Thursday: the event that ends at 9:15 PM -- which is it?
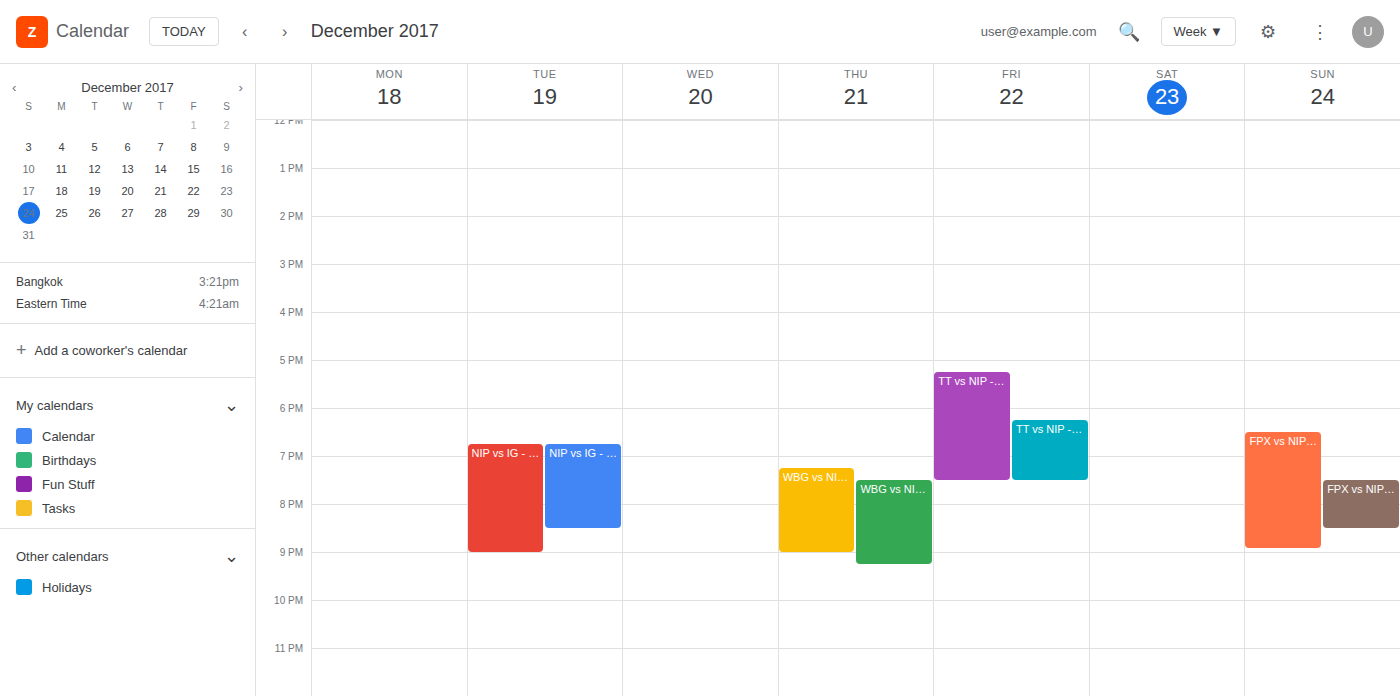
"WBG vs NIP - 1 : 0"